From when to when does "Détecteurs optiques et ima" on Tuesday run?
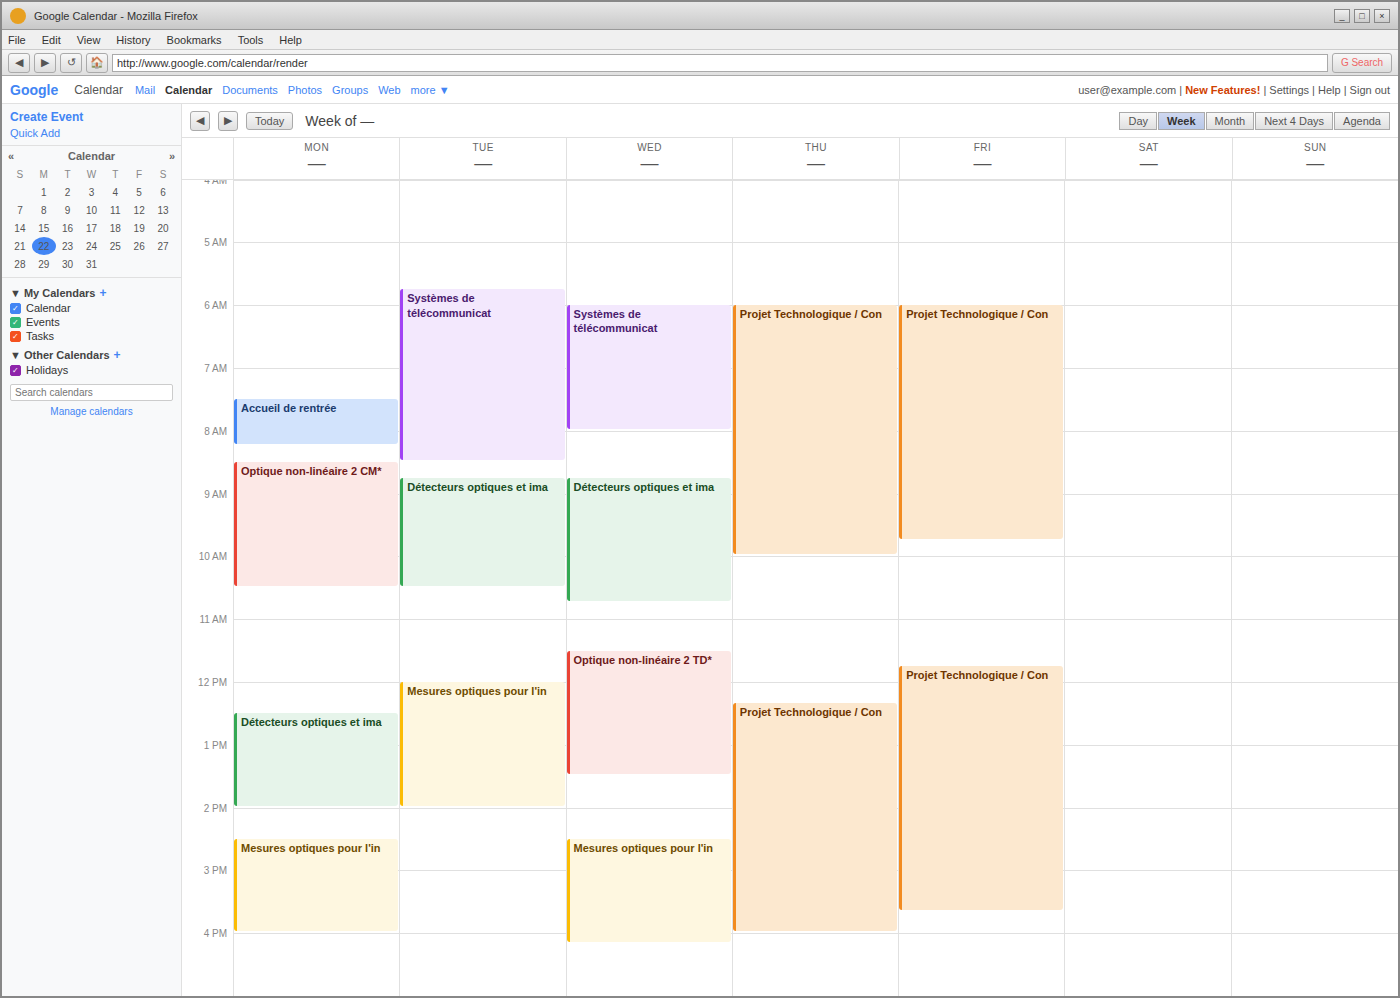
08:45 to 10:30